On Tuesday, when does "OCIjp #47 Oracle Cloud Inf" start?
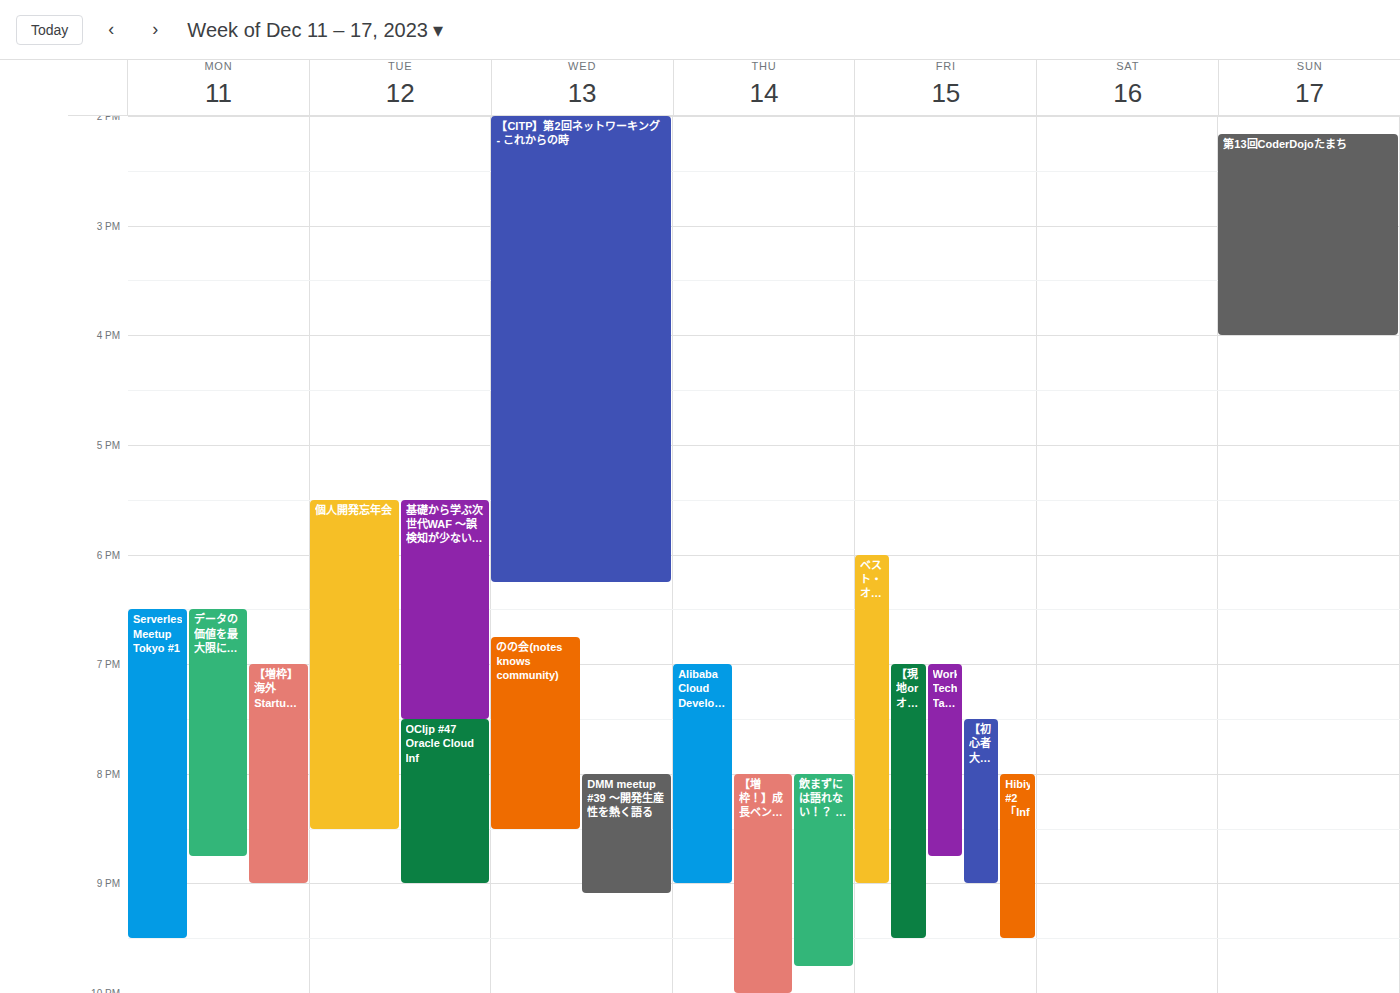
19:30